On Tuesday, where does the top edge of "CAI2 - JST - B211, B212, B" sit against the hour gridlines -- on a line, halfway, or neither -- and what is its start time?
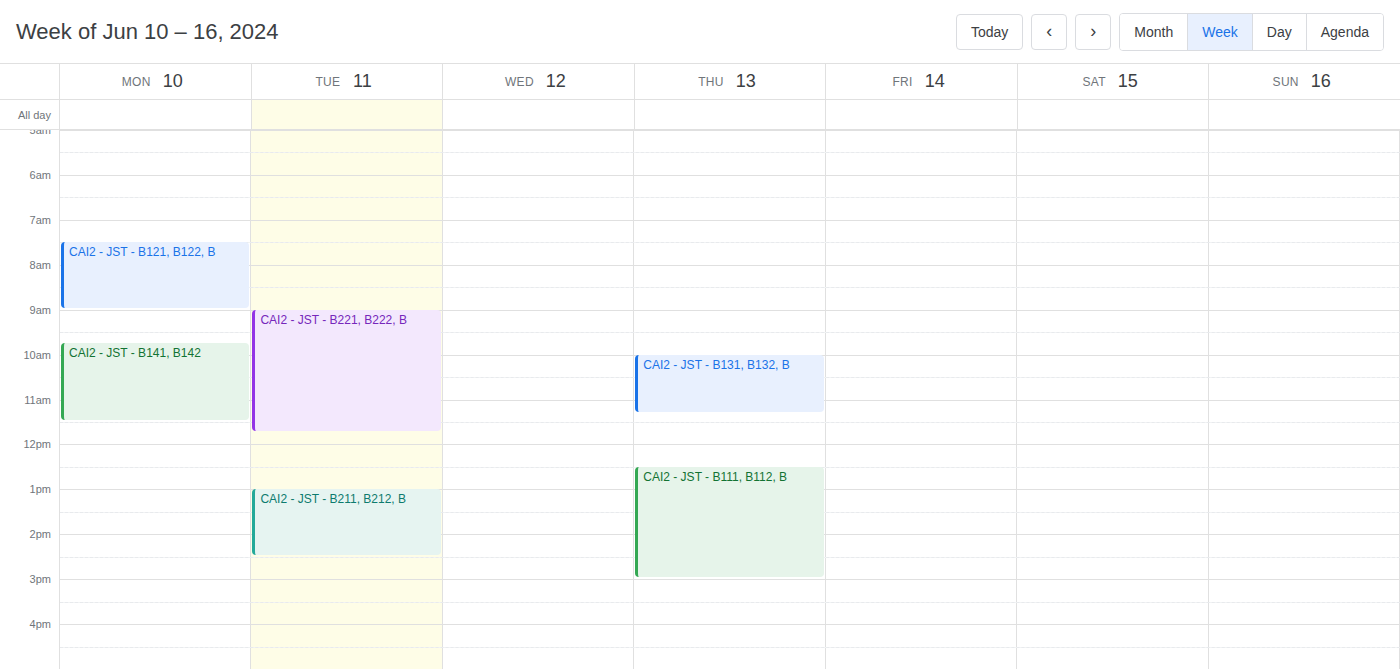
13:00 -- exactly on the 13:00 line.